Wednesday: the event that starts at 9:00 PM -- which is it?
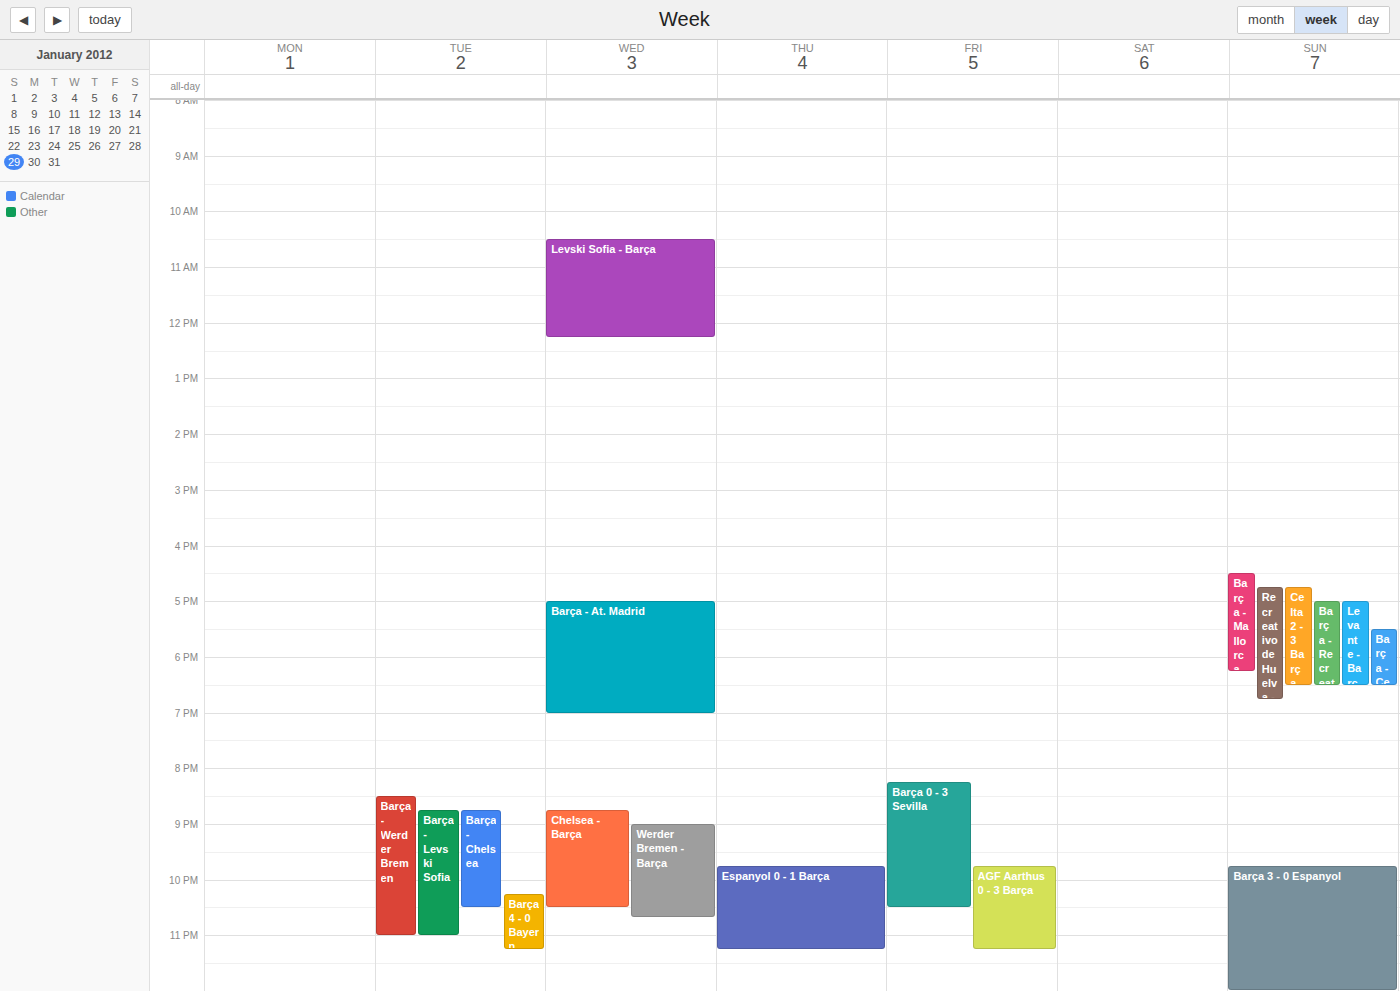
"Werder Bremen - Barça"